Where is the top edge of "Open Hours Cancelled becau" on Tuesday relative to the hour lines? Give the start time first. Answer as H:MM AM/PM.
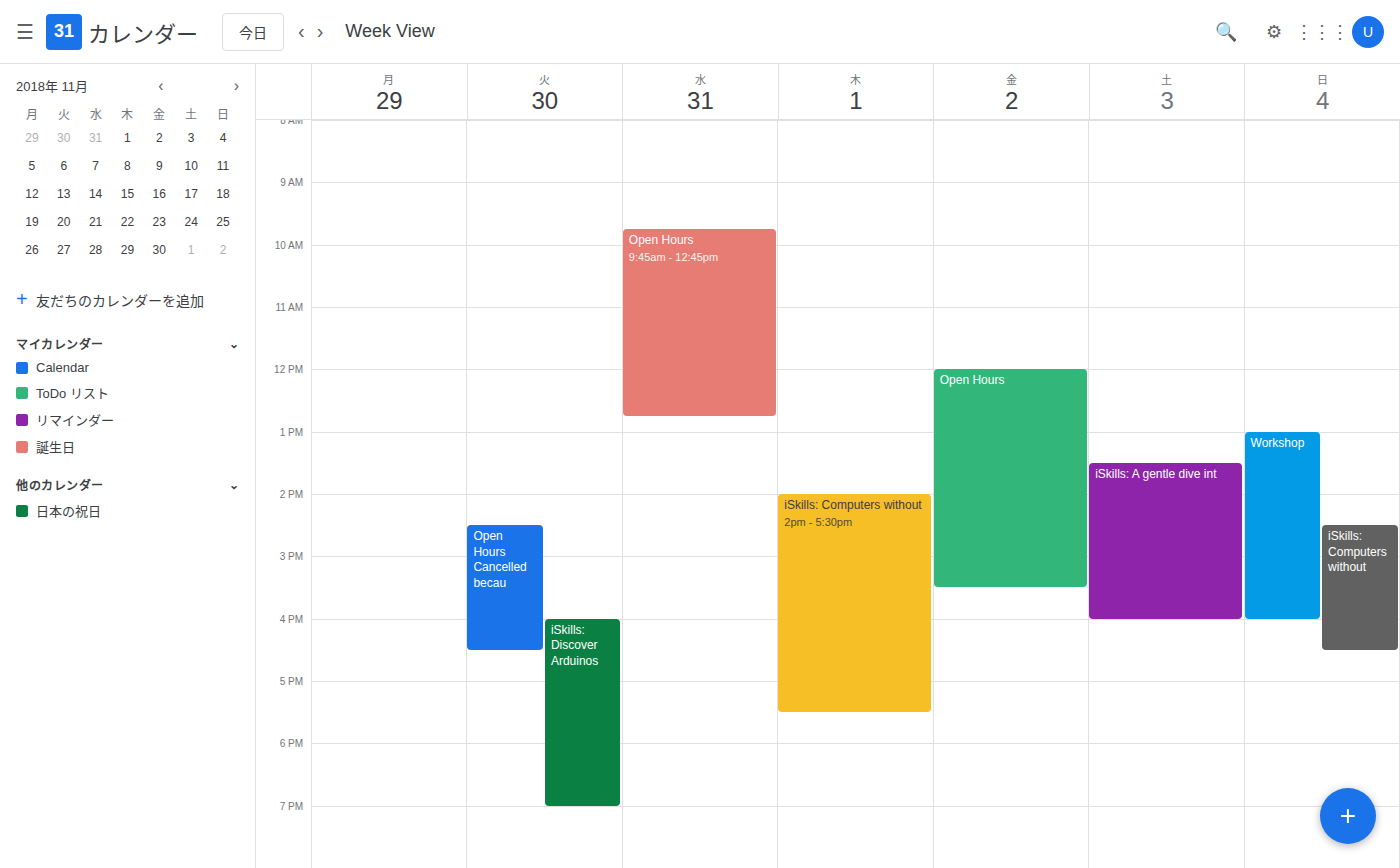
2:30 PM -- halfway between the 2 PM and 3 PM lines.